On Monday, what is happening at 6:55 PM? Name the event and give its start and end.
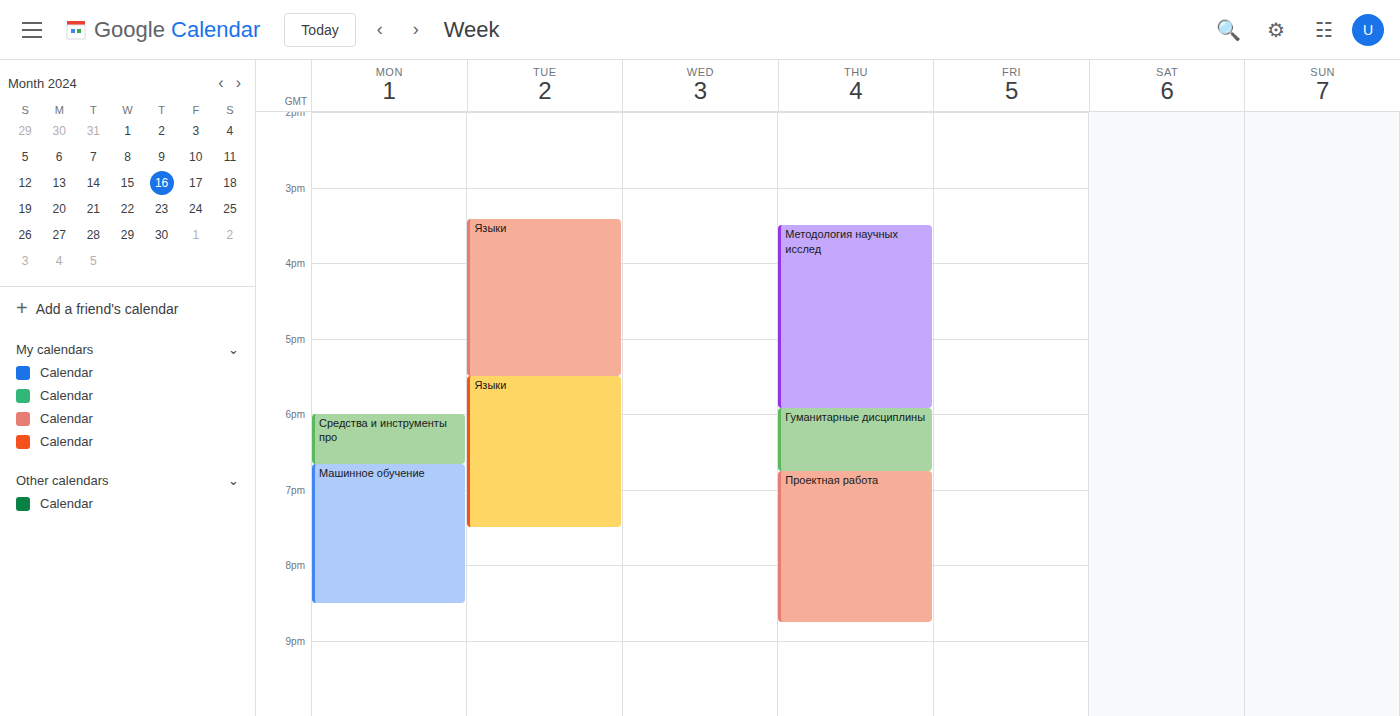
"Машинное обучение", 6:40 PM to 8:30 PM